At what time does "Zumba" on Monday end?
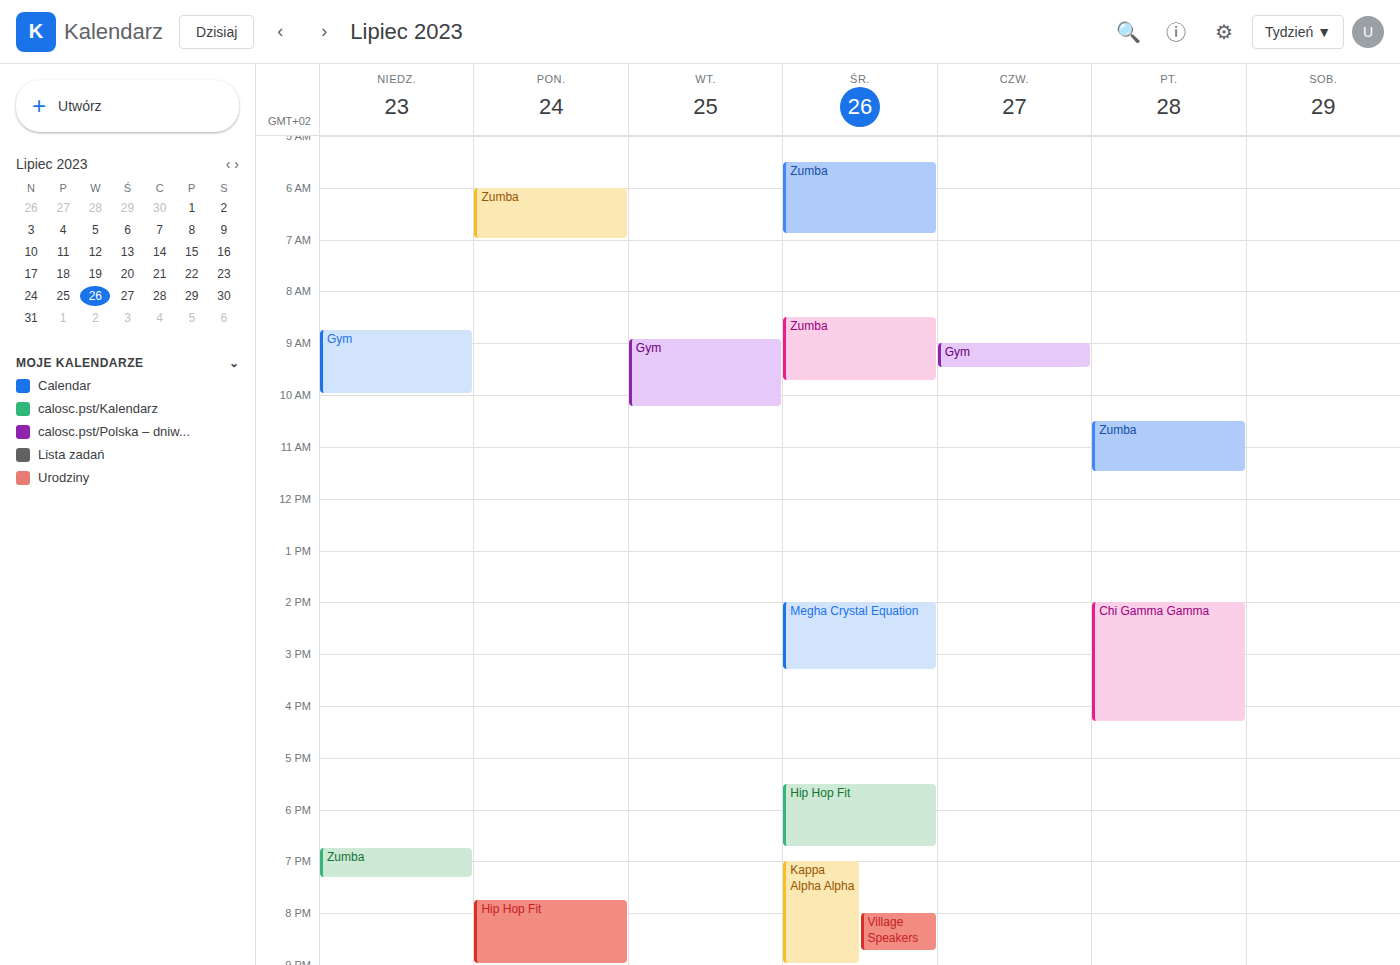
7:00 AM